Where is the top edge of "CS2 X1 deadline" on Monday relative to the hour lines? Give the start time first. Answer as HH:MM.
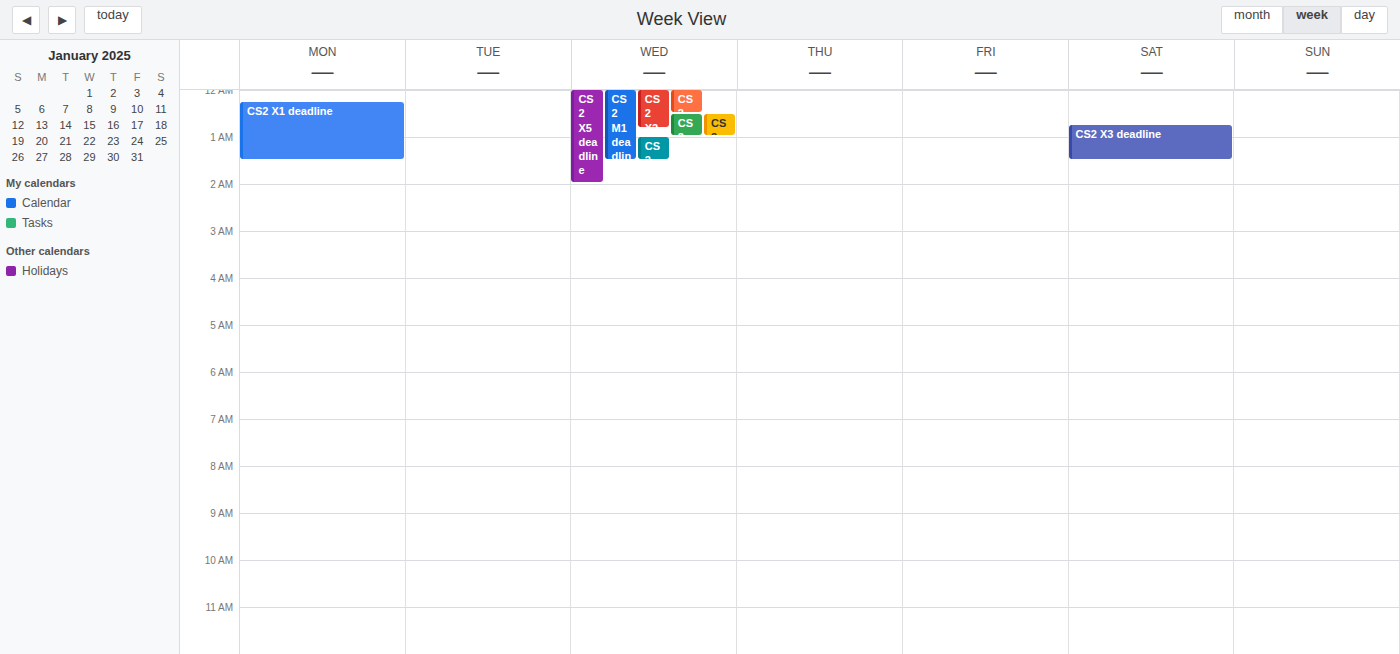
00:15 -- neither: a quarter of the way from the 00:00 line to the 01:00 line.